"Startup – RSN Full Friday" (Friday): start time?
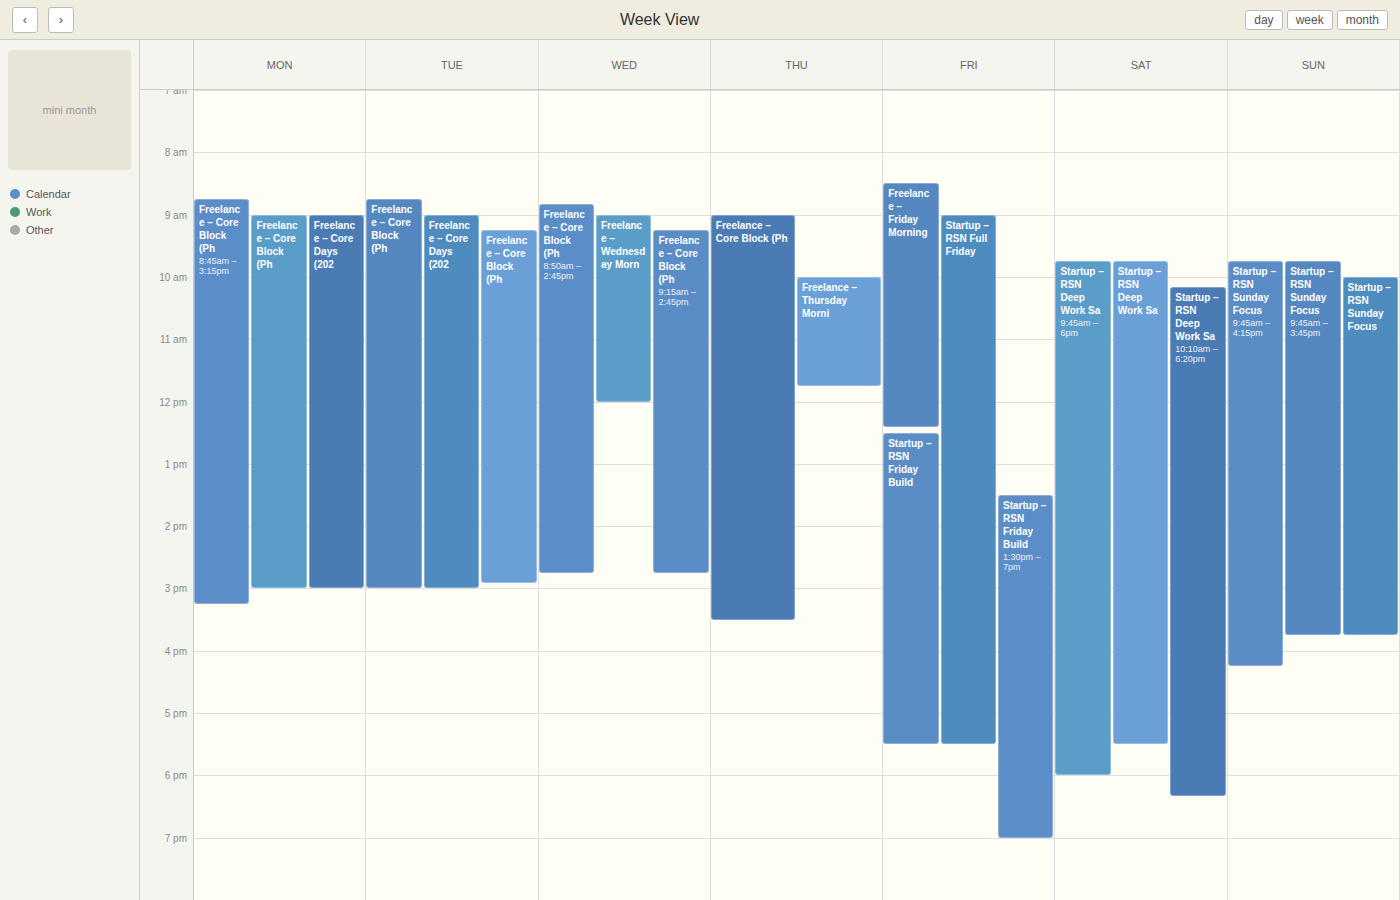
9:00 AM